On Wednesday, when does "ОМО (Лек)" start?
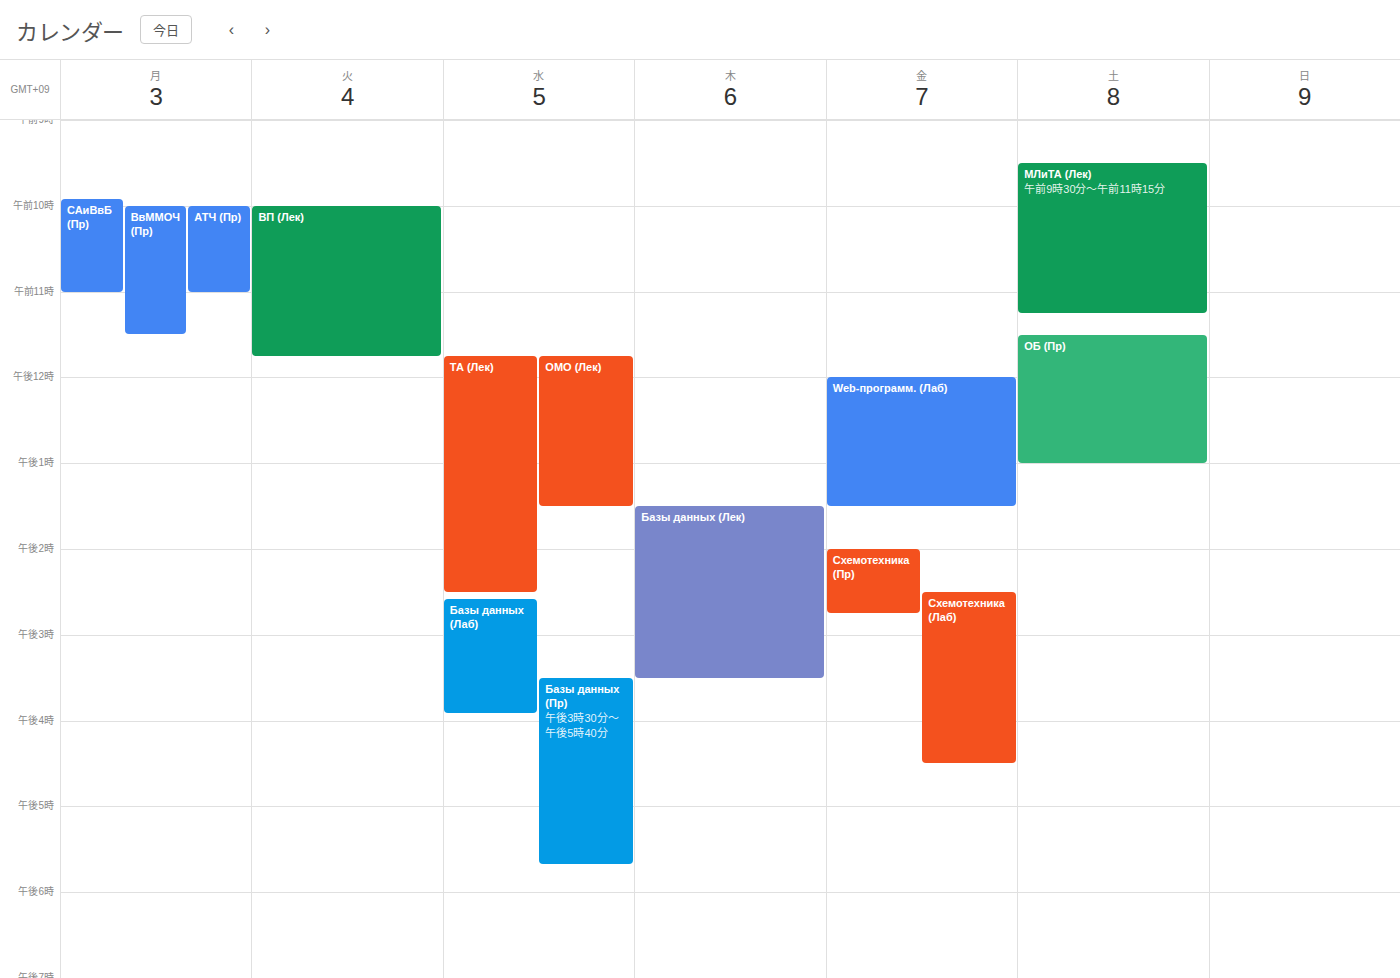
11:45 AM